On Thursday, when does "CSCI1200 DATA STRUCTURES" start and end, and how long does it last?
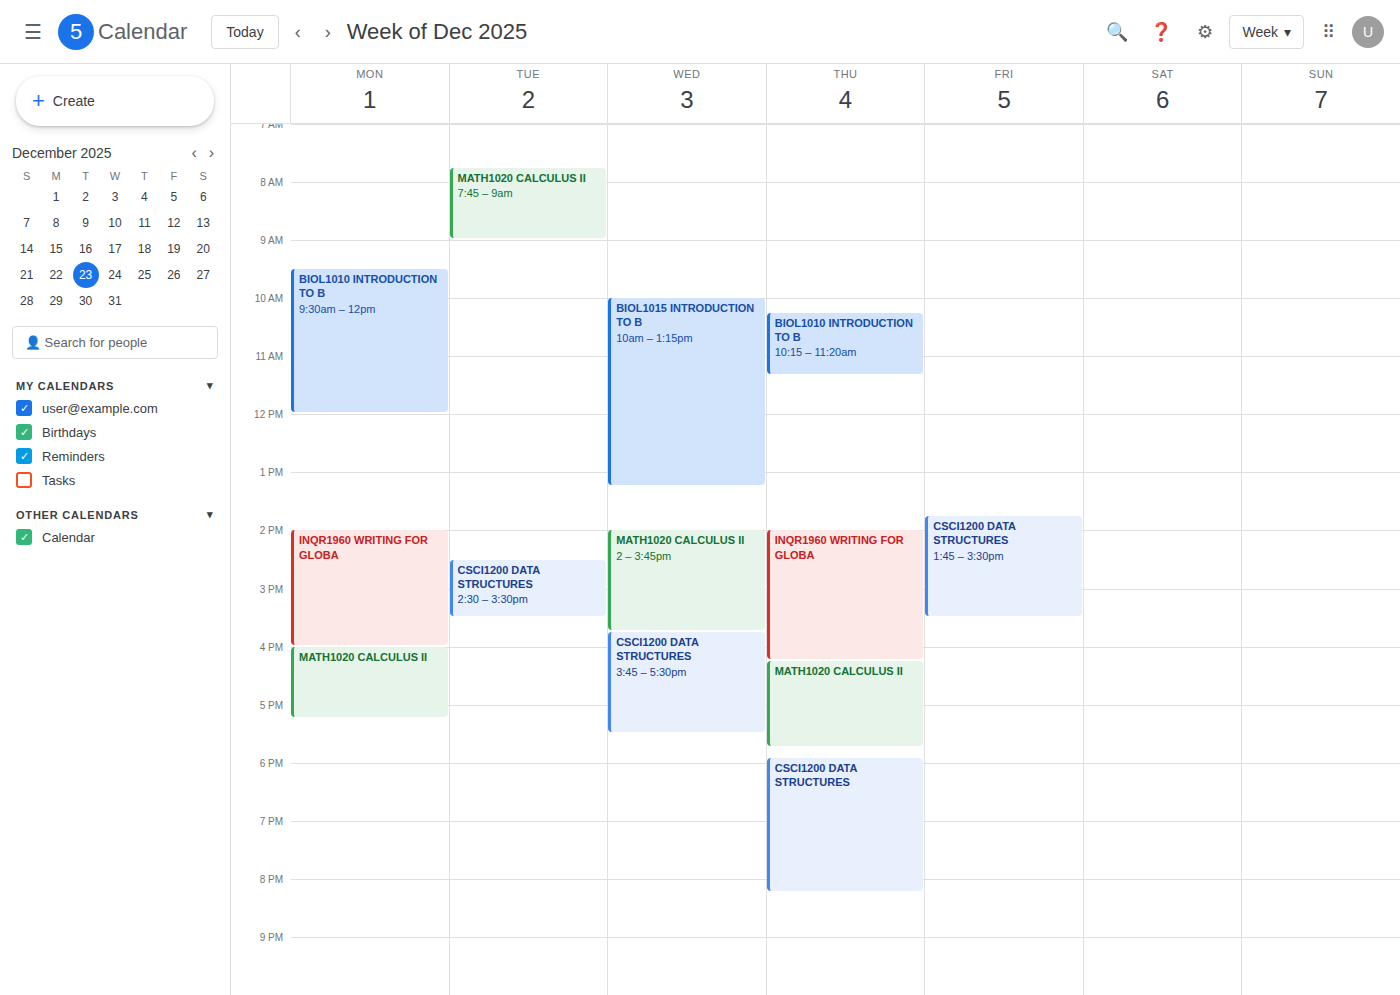
5:55 PM to 8:15 PM, 2 hours 20 minutes